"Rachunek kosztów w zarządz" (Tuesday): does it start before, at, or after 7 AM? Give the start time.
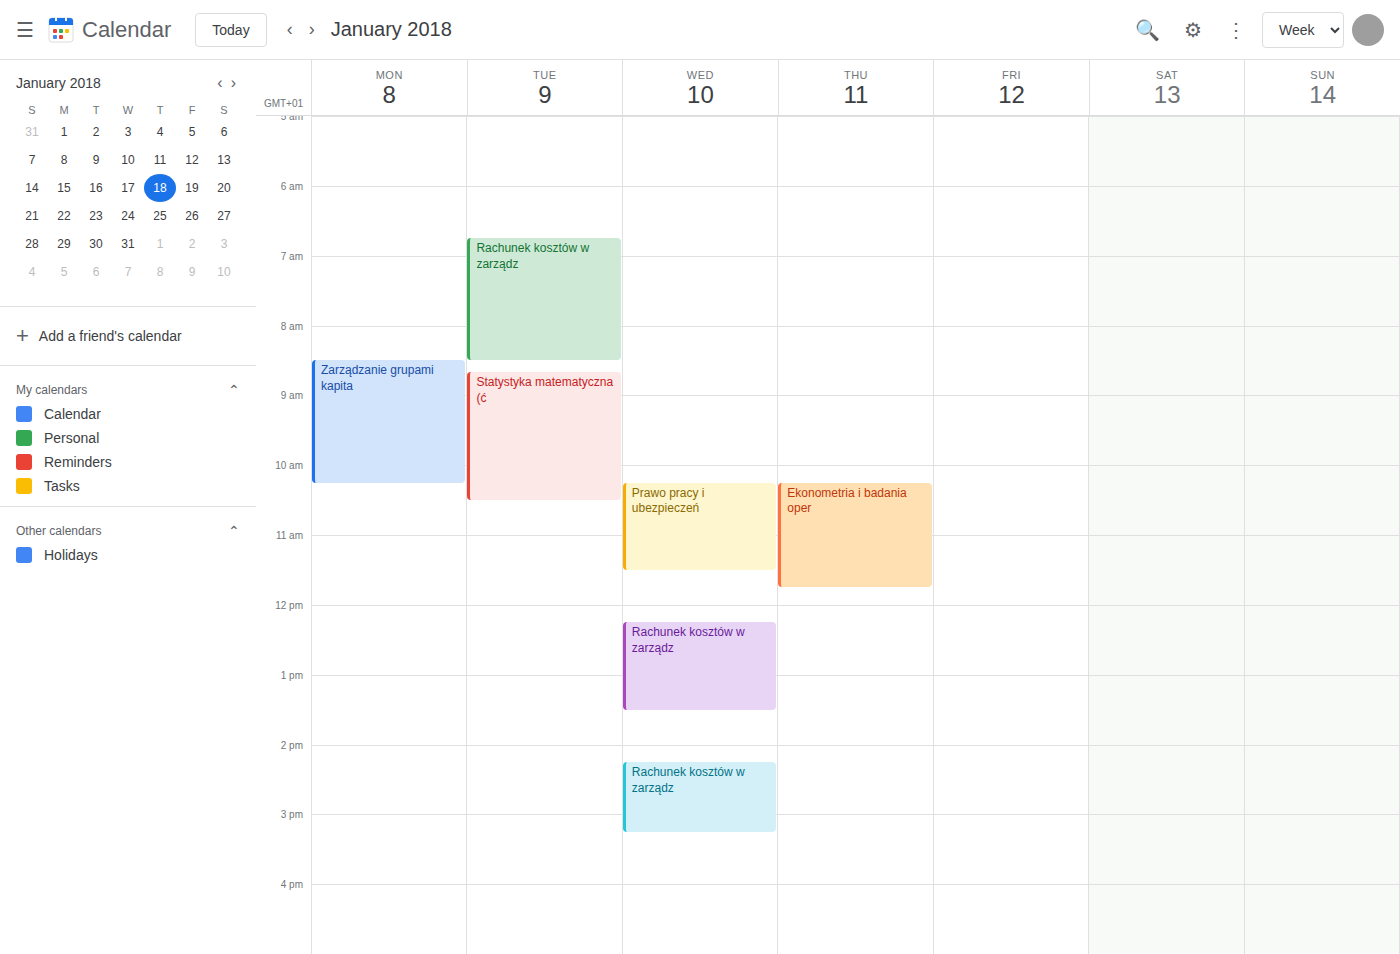
6:45 AM -- before 7 AM, 15 minutes above the 7 AM line.